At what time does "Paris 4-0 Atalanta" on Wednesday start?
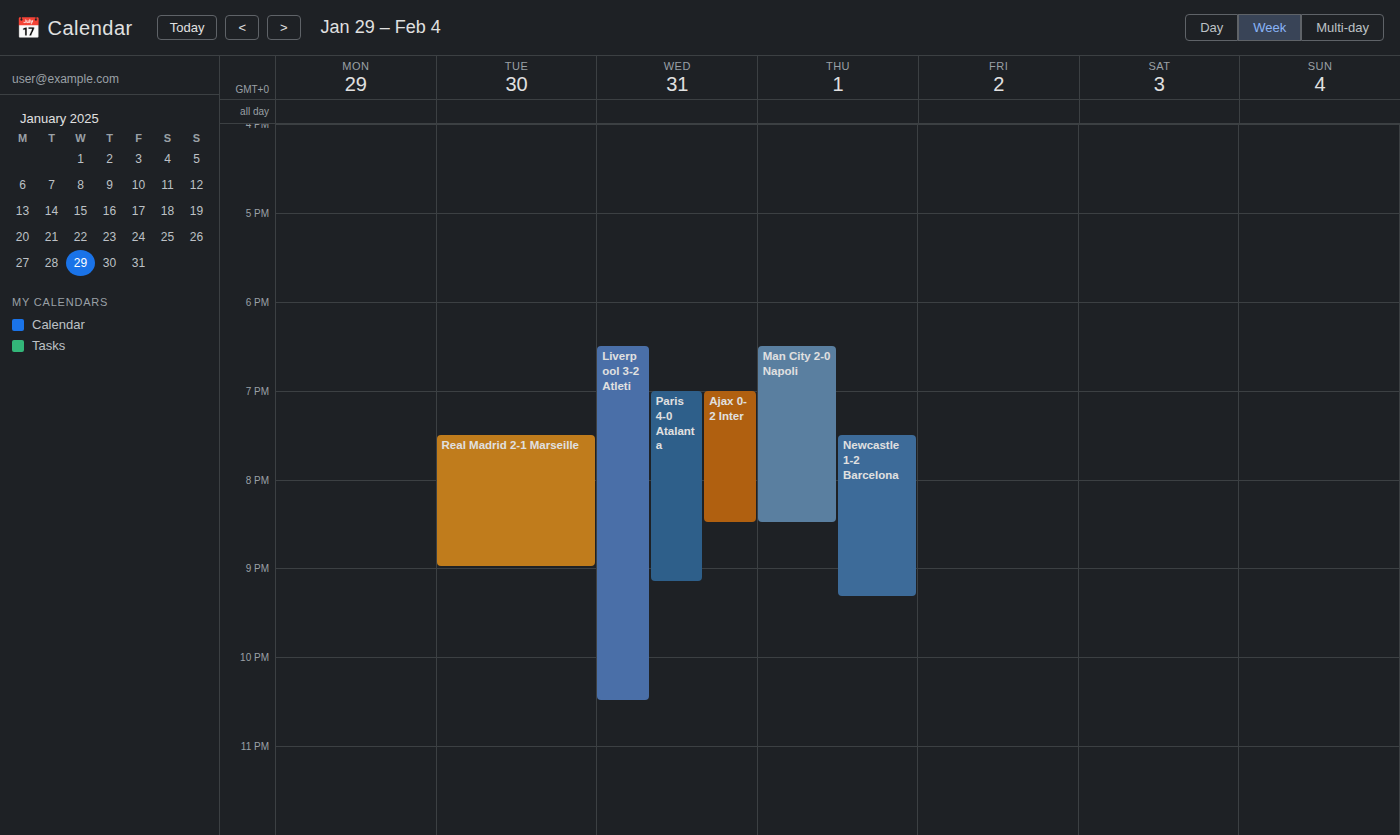
7:00 PM